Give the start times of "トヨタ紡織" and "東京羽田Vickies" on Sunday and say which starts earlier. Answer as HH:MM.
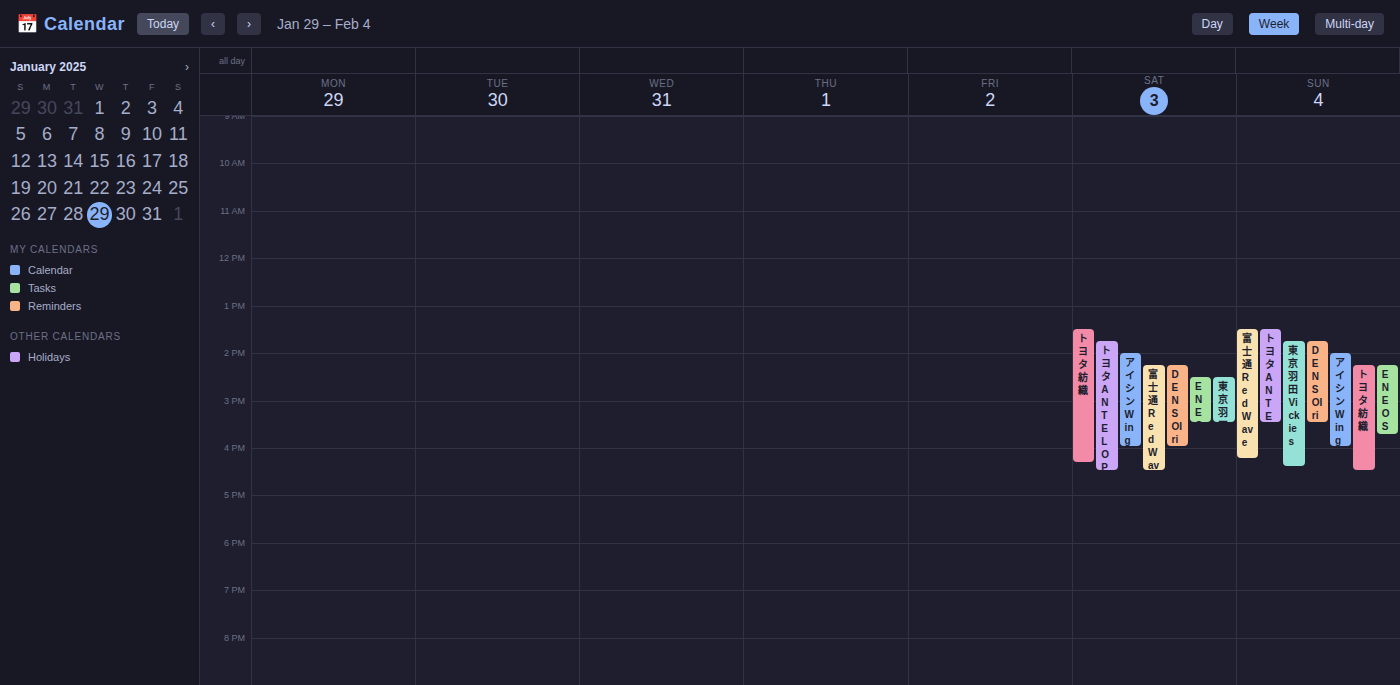
"東京羽田Vickies" 13:45; "トヨタ紡織" 14:15.